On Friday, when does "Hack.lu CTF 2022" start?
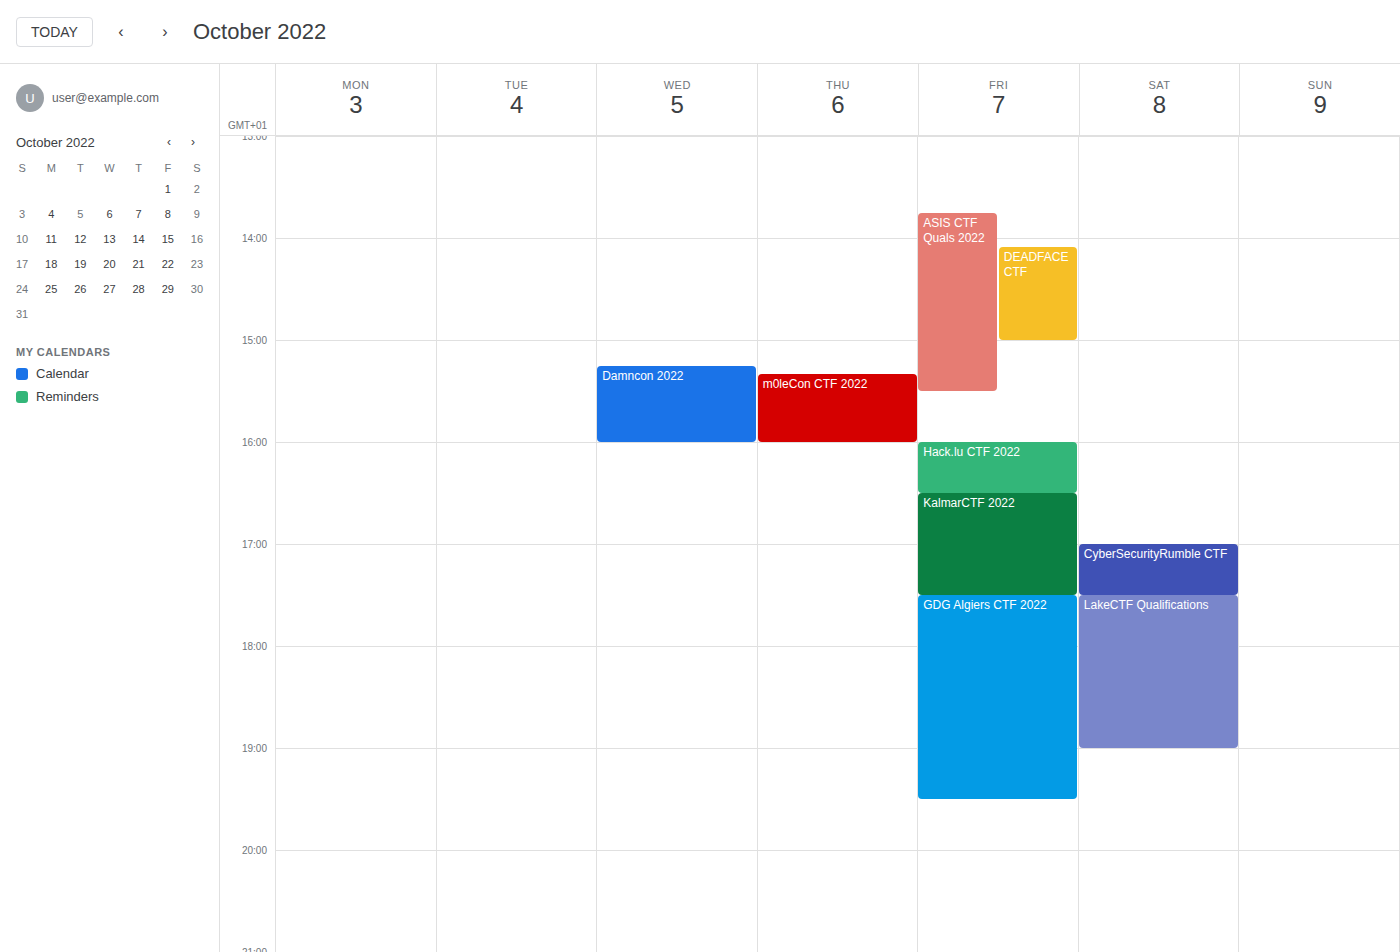
4:00 PM